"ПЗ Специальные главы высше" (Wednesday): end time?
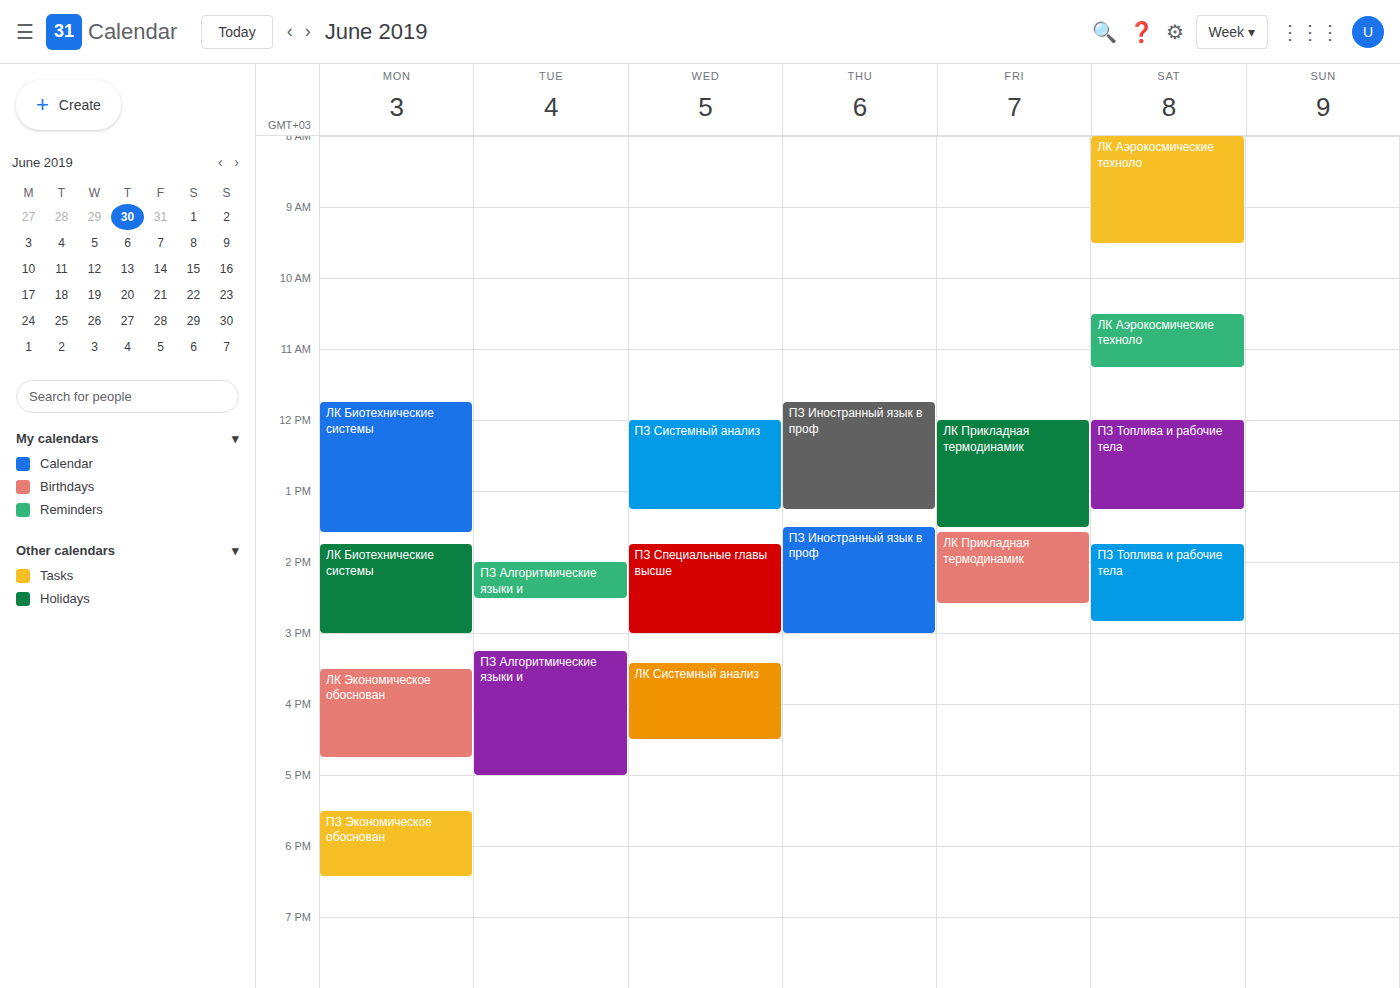
3:00 PM